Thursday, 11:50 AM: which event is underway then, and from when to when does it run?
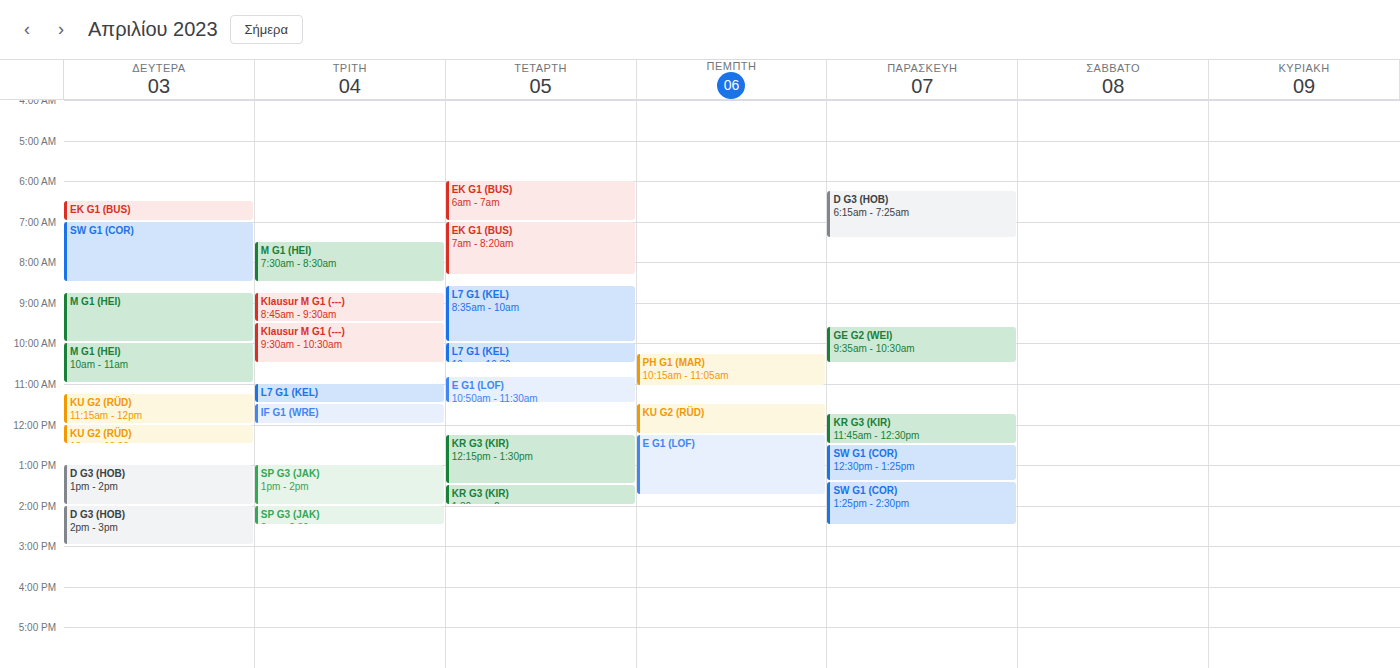
"KU G2 (RÜD)", 11:30 AM to 12:15 PM